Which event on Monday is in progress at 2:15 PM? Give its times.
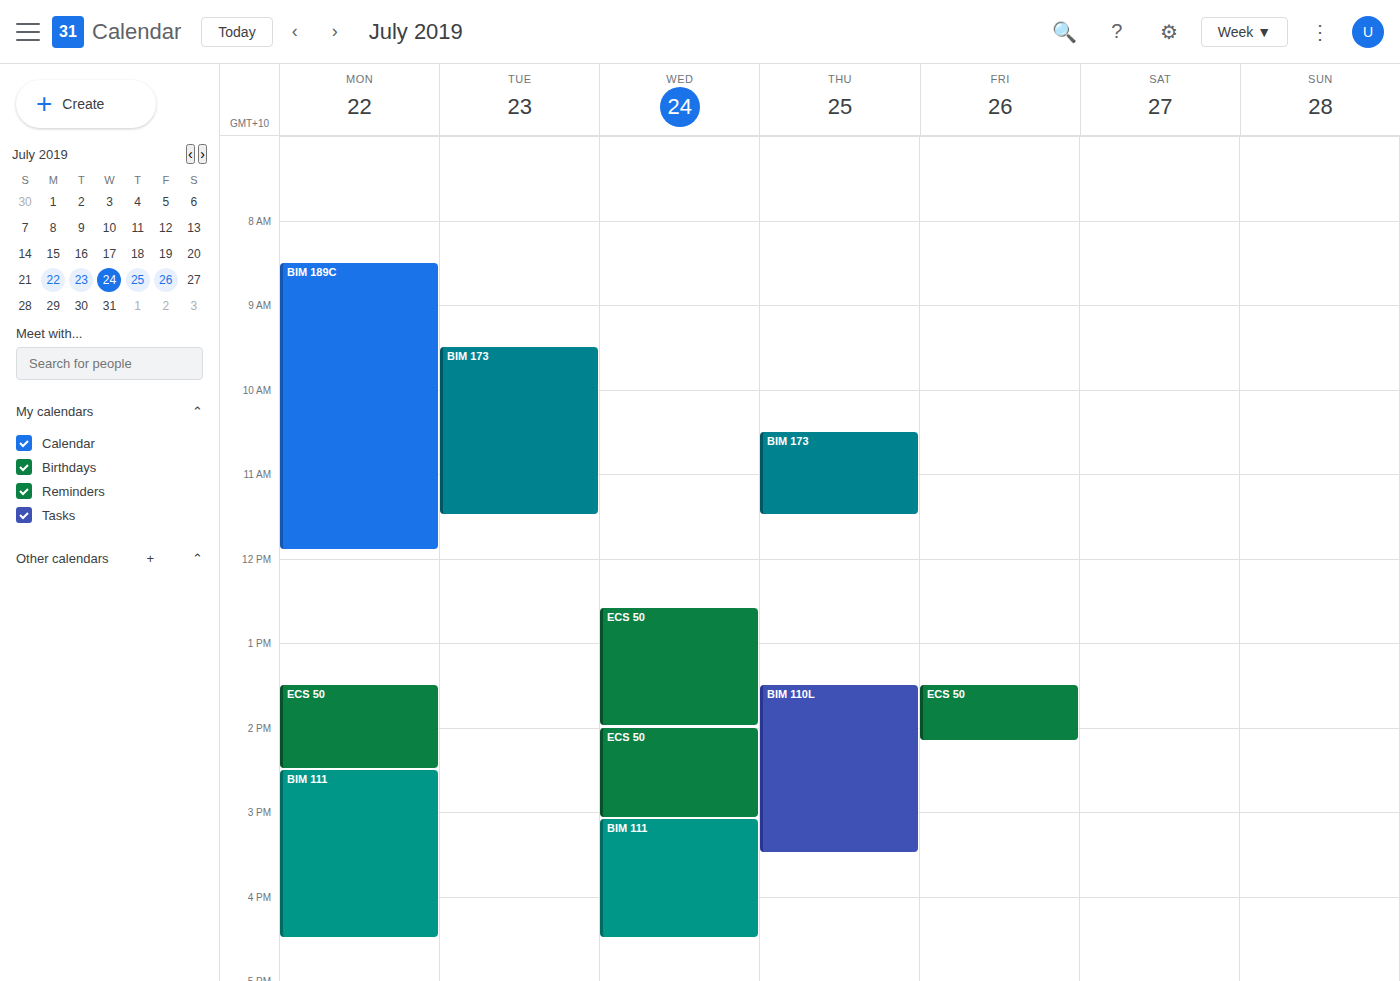
"ECS 50", 1:30 PM to 2:30 PM